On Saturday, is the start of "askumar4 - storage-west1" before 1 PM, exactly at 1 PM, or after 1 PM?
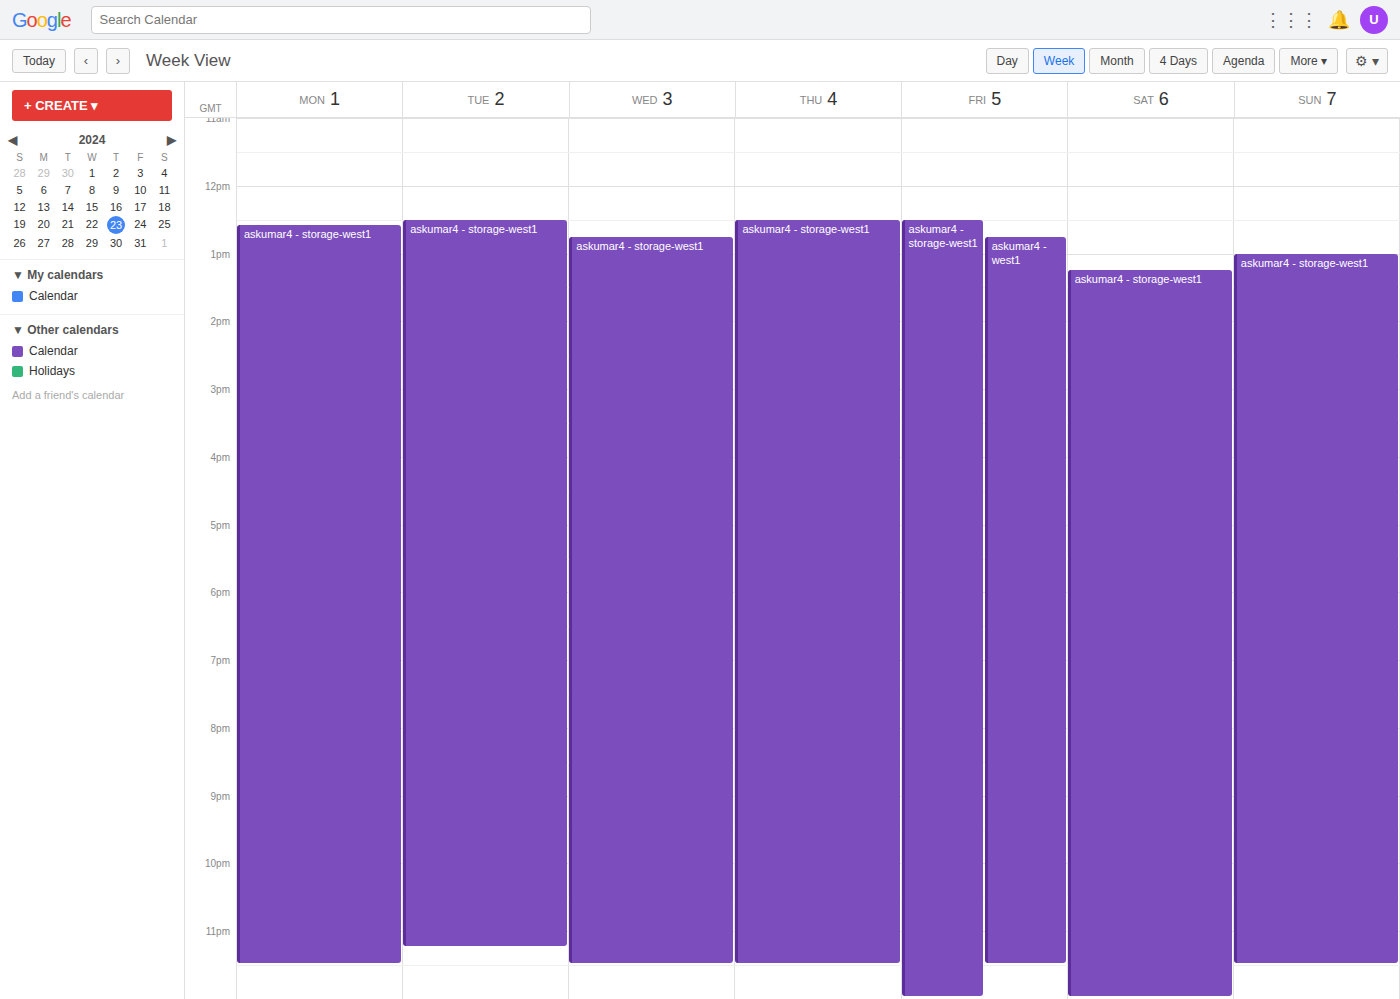
1:15 PM -- after 1 PM, 15 minutes below the 1 PM line.